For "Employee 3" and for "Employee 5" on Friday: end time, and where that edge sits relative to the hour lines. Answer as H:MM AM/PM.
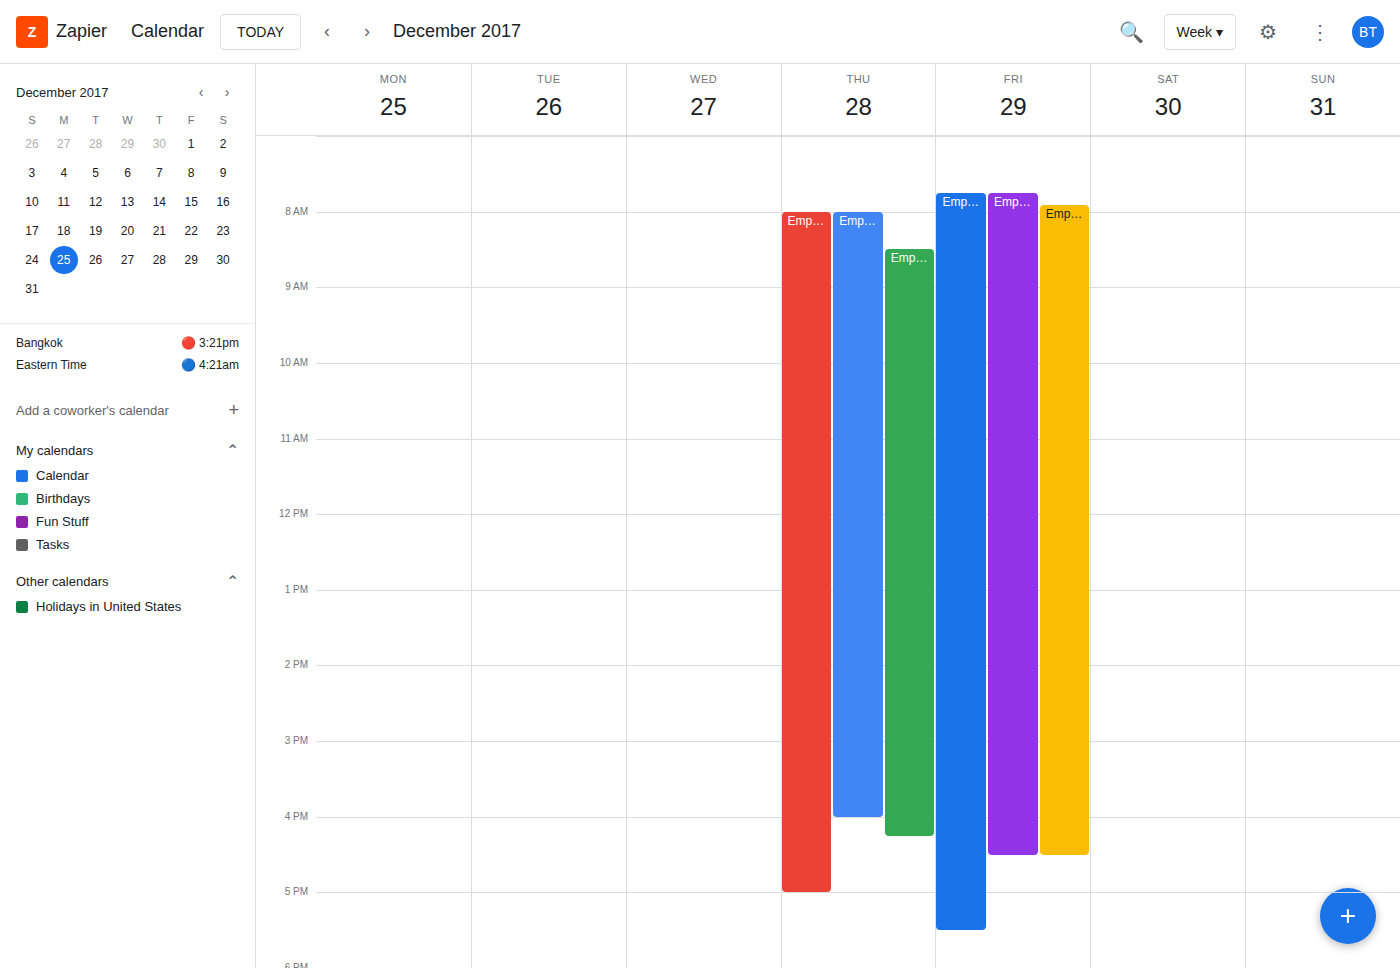
"Employee 3": 4:30 PM, halfway between the 4 PM and 5 PM lines. "Employee 5": 5:30 PM, halfway between the 5 PM and 6 PM lines.